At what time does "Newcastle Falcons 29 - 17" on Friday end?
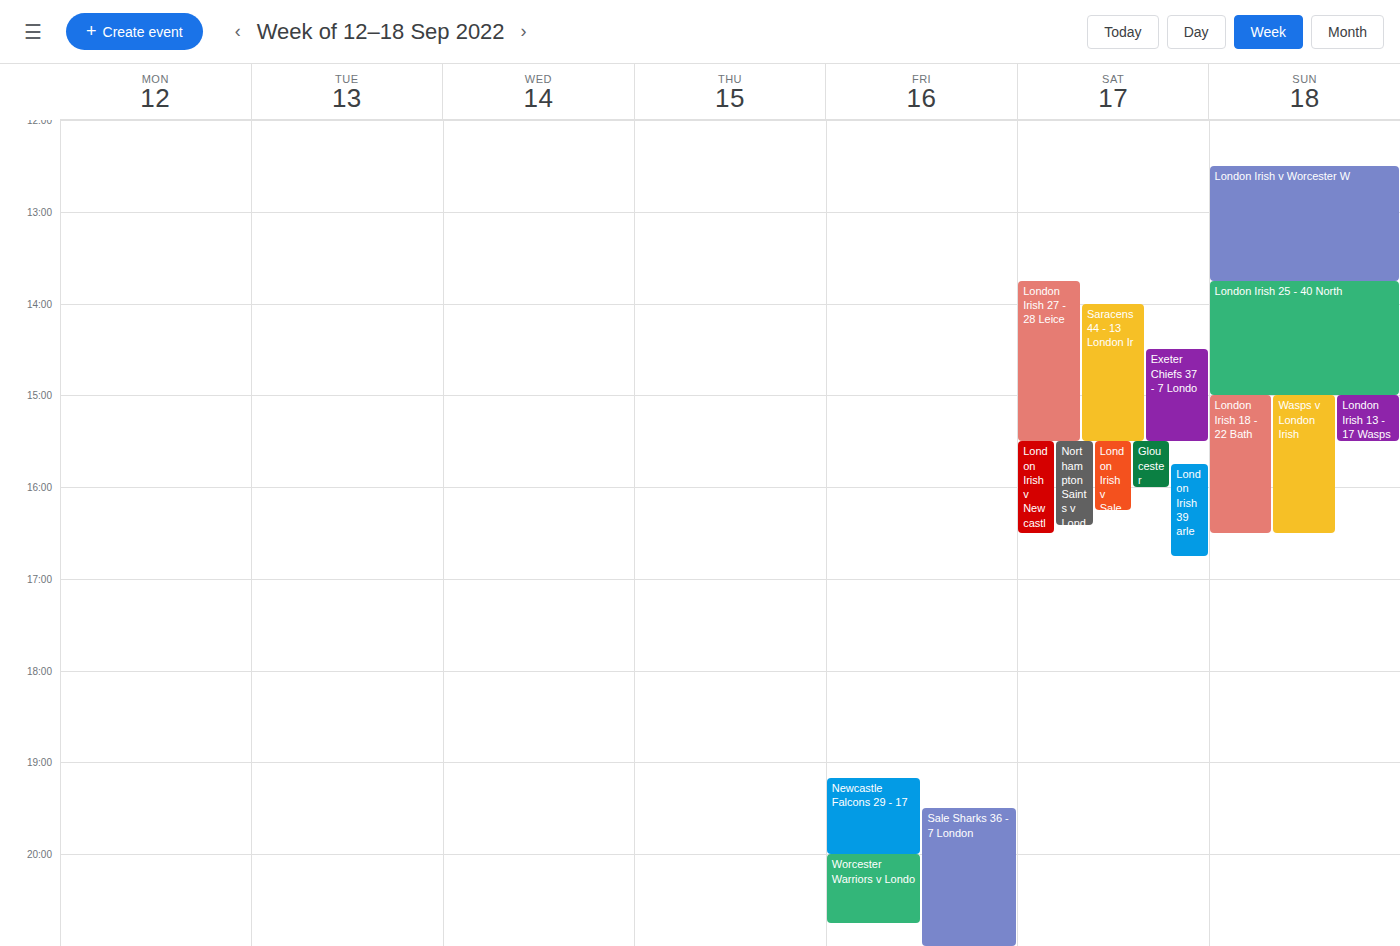
8:00 PM